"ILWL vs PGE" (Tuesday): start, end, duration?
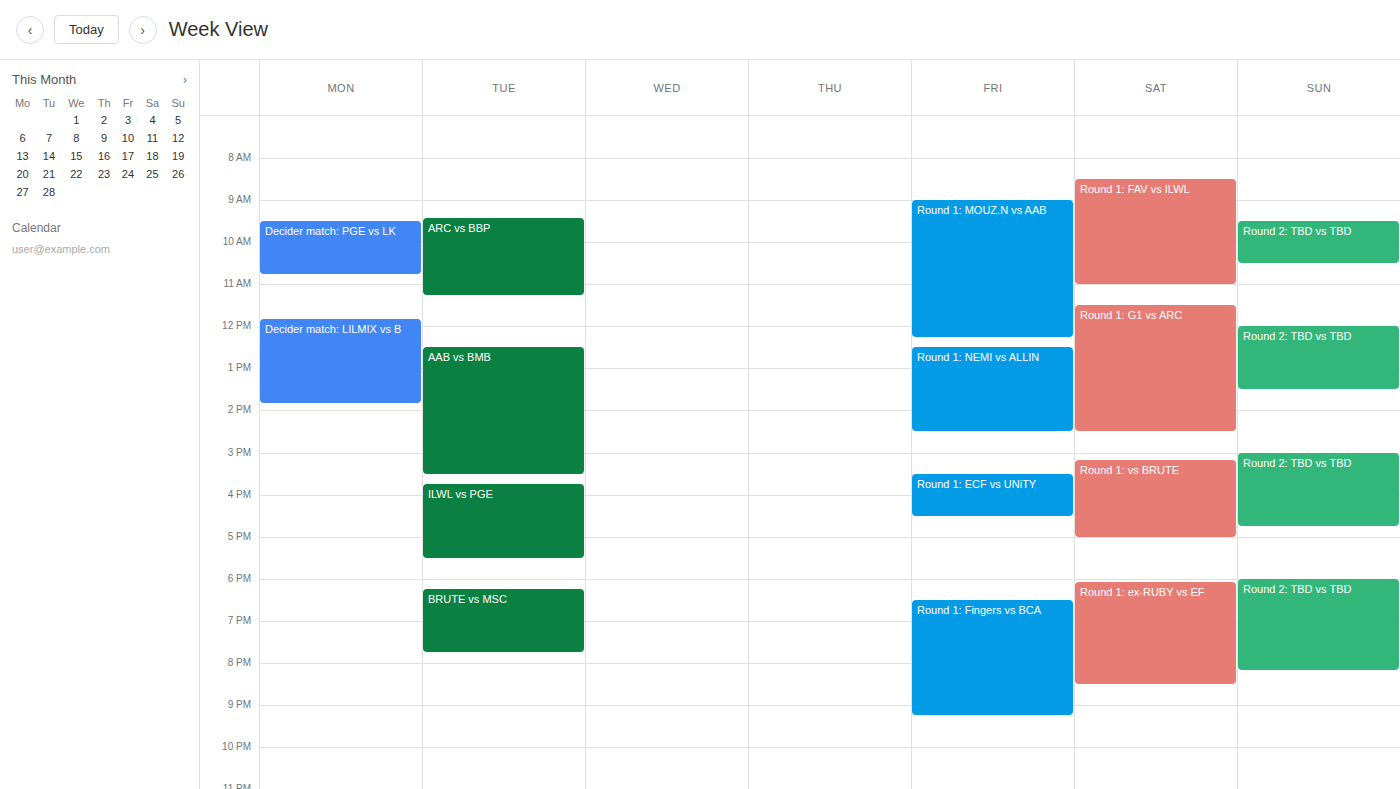
15:45 to 17:30, 1 hour 45 minutes